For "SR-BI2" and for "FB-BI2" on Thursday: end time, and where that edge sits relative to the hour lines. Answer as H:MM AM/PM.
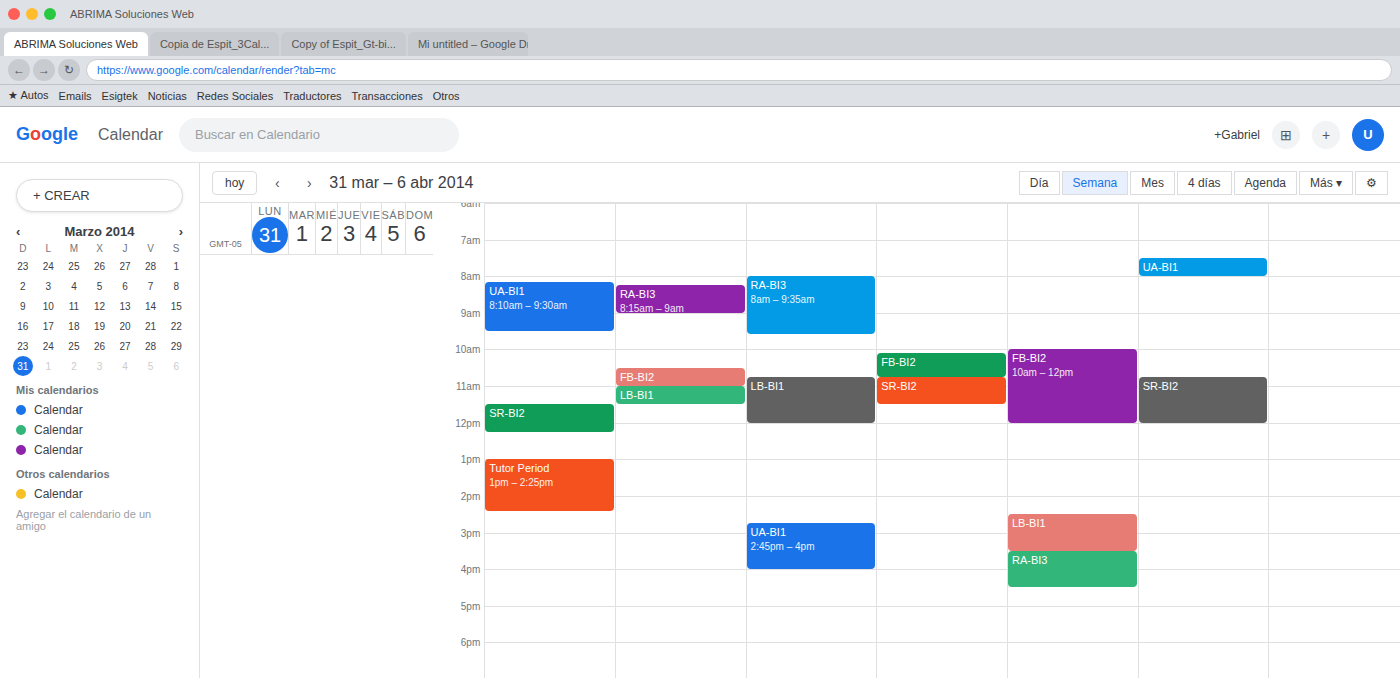
"SR-BI2": 11:30 AM, halfway between the 11 AM and 12 PM lines. "FB-BI2": 10:45 AM, neither: three quarters of the way from the 10 AM line to the 11 AM line.